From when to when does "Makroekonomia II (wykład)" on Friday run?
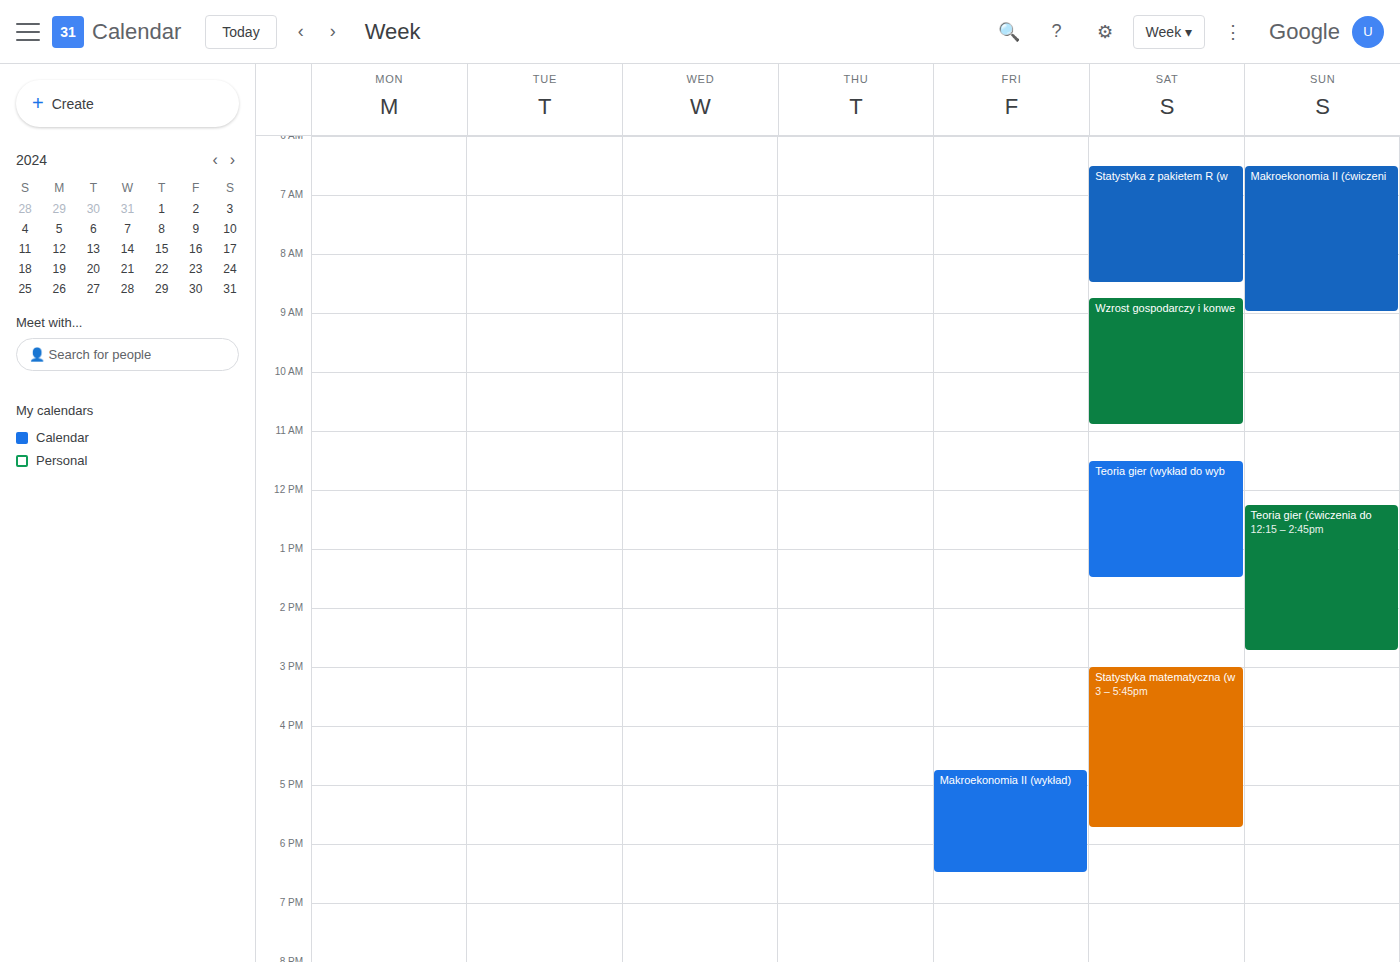
4:45 PM to 6:30 PM